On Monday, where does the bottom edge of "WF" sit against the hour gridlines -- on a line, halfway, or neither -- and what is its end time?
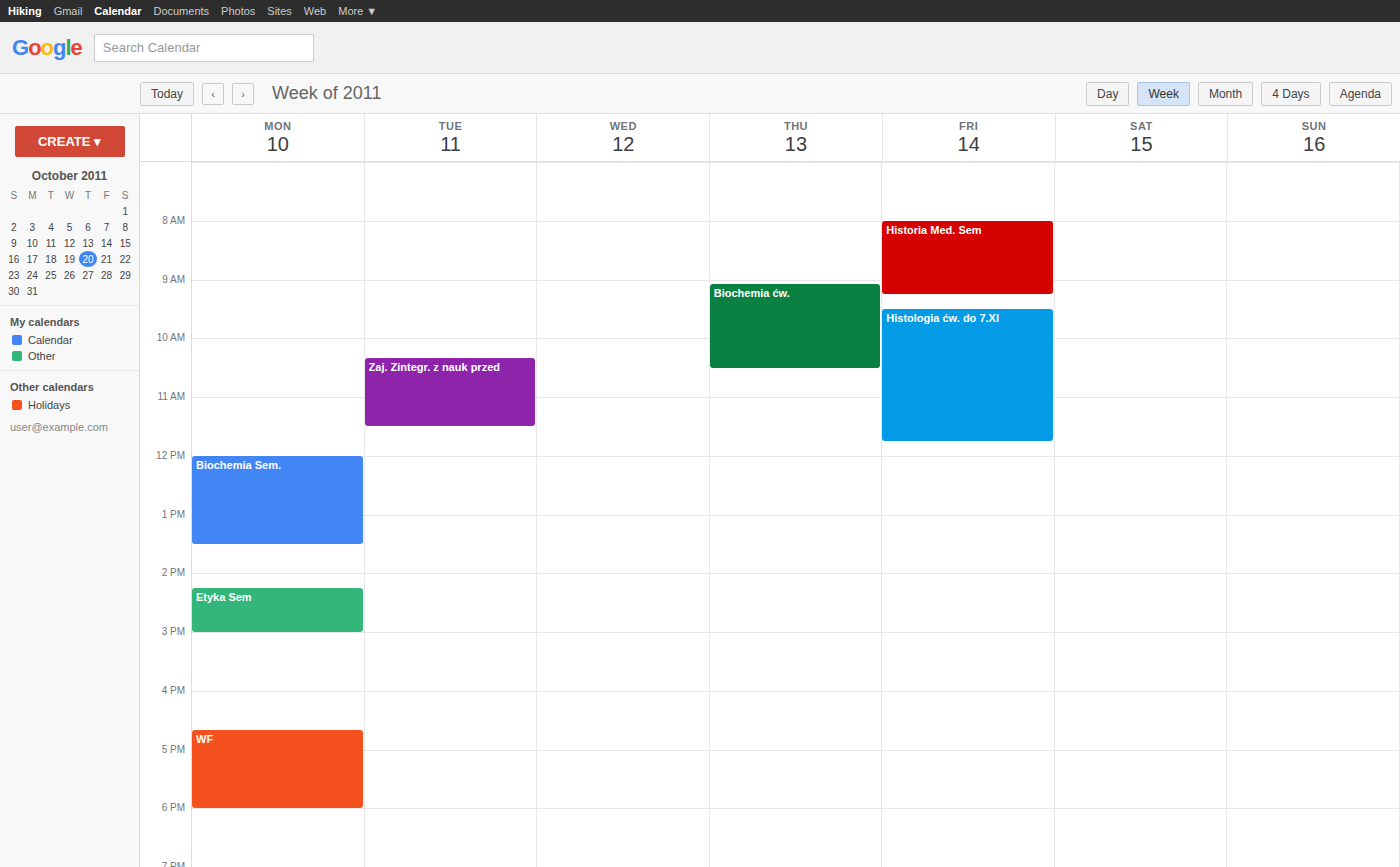
6:00 PM -- exactly on the 6 PM line.